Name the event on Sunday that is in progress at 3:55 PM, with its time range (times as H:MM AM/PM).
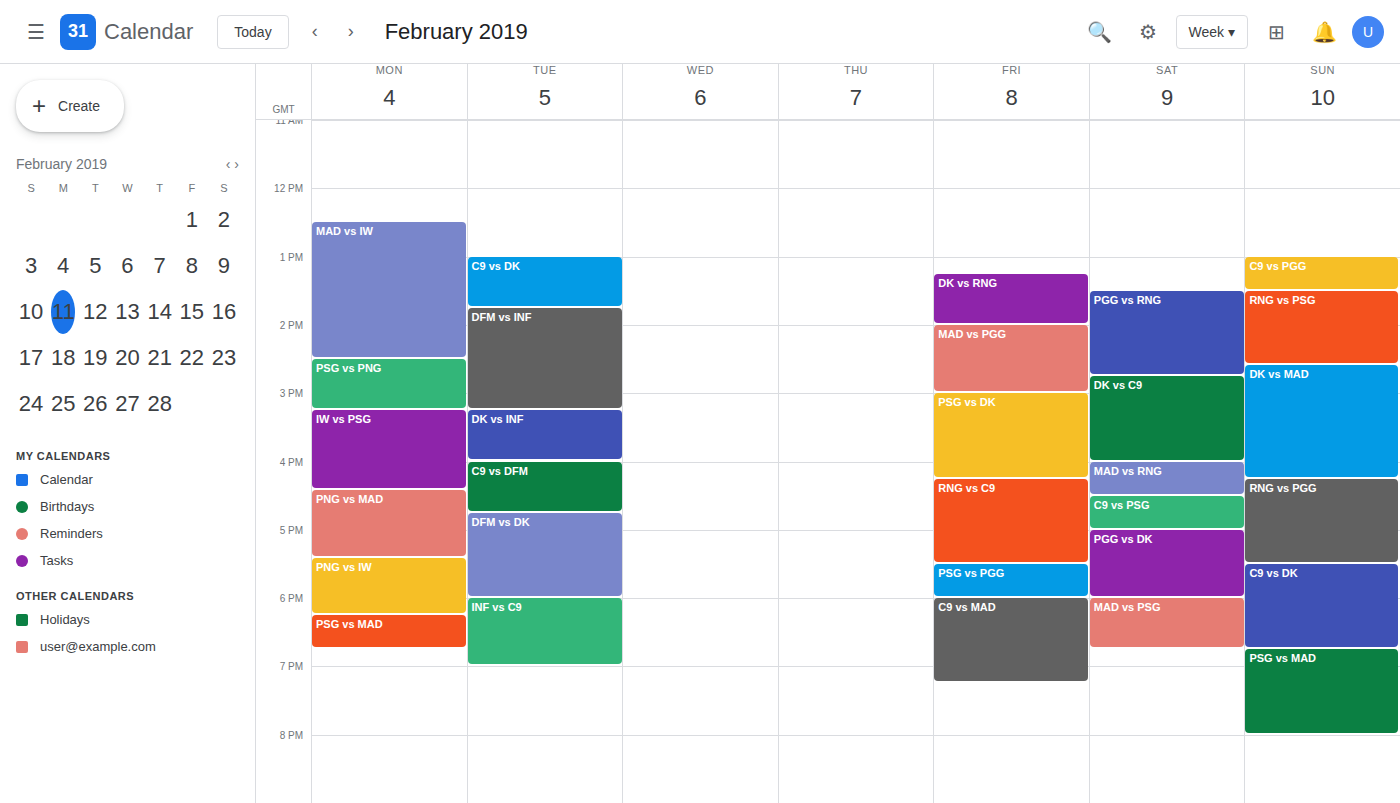
"DK vs MAD", 2:35 PM to 4:15 PM